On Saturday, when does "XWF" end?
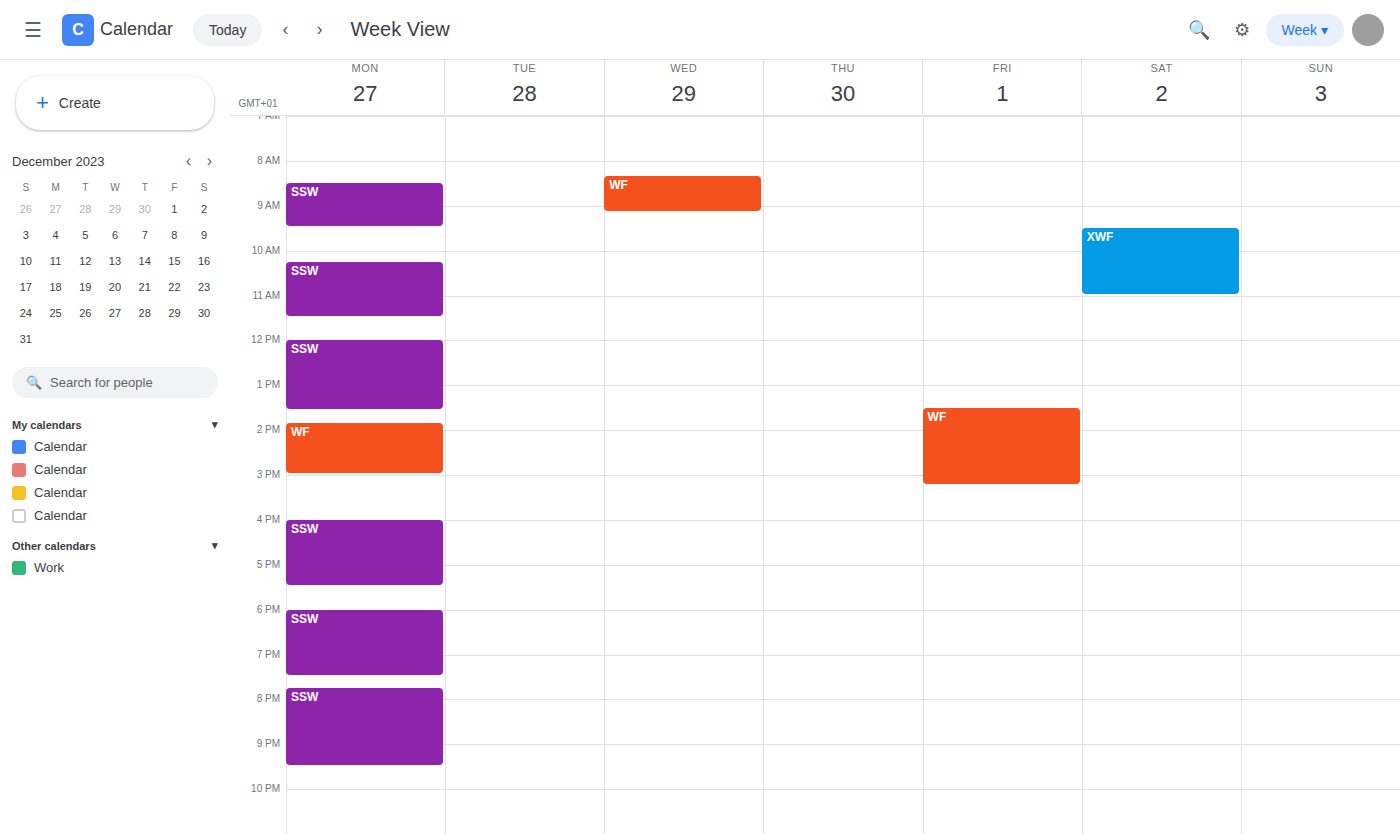
11:00 AM